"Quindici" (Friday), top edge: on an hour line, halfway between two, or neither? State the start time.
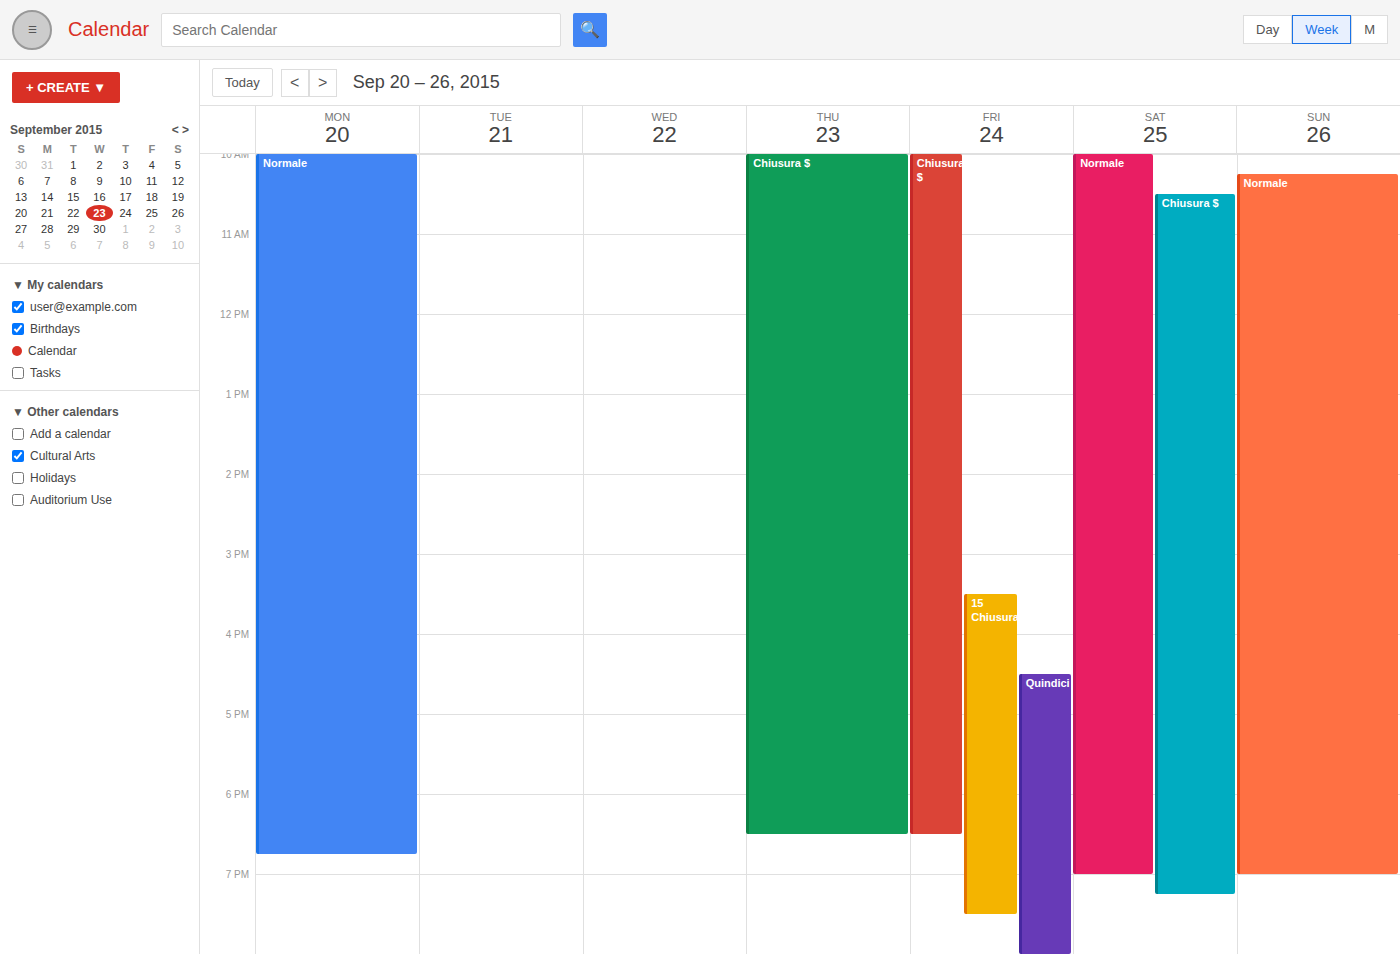
4:30 PM -- halfway between the 4 PM and 5 PM lines.